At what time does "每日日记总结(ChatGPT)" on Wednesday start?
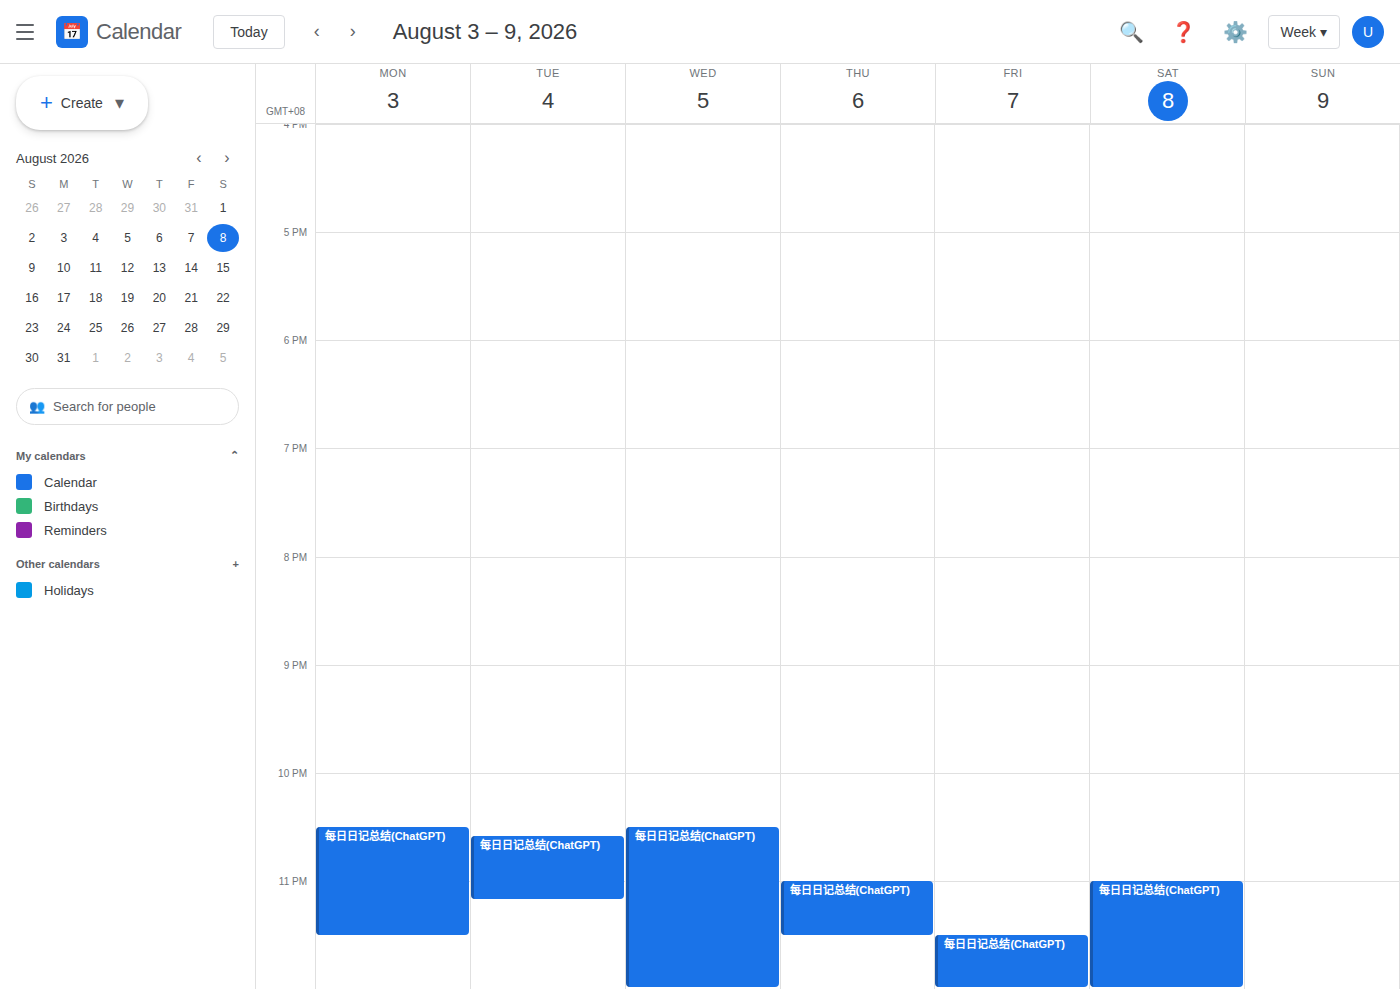
10:30 PM